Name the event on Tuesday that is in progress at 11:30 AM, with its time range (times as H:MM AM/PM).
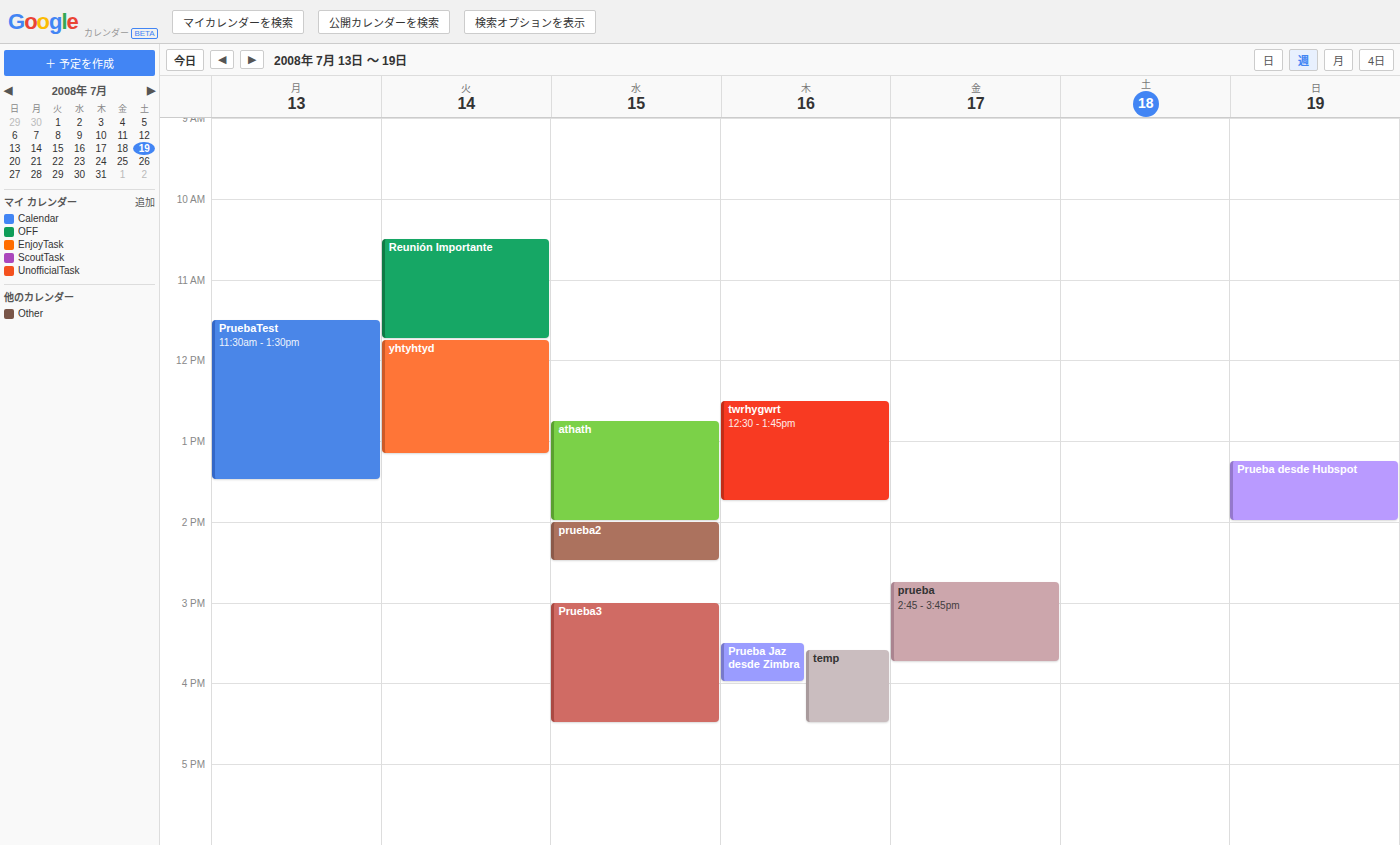
"Reunión Importante", 10:30 AM to 11:45 AM